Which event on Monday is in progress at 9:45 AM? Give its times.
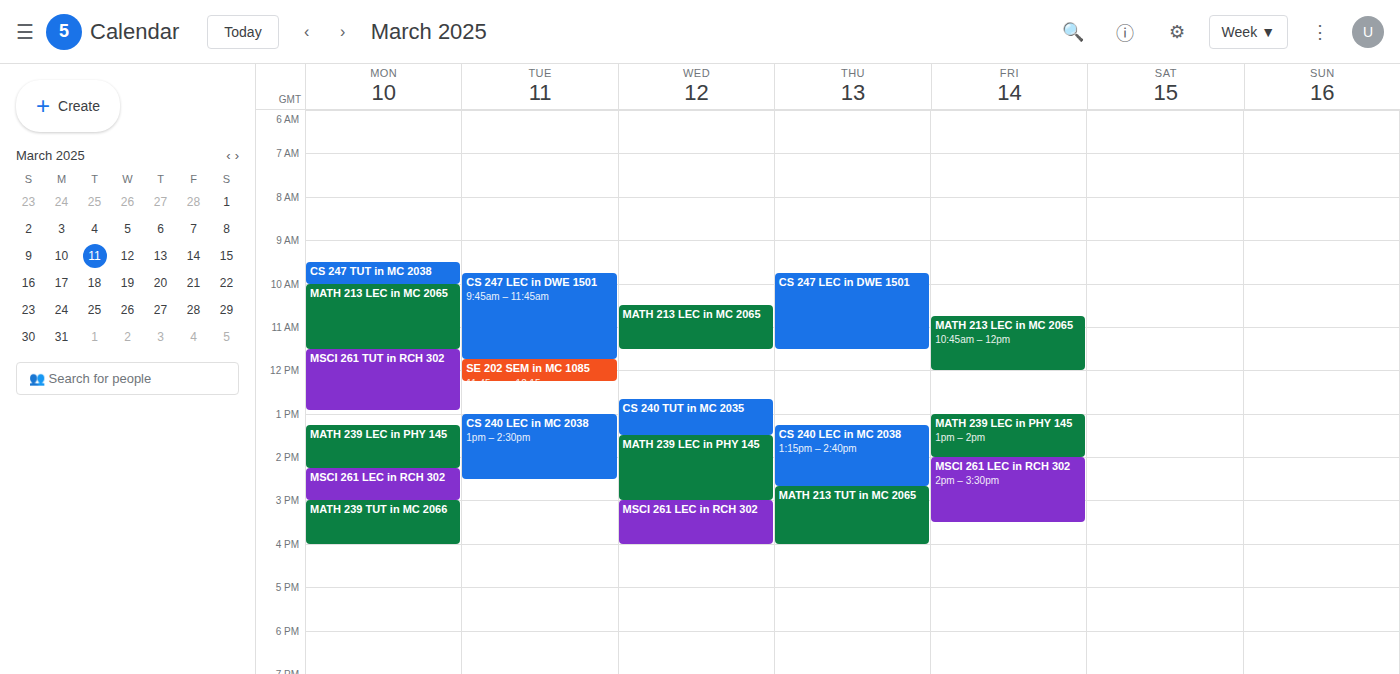
"CS 247 TUT in MC 2038", 9:30 AM to 10:00 AM